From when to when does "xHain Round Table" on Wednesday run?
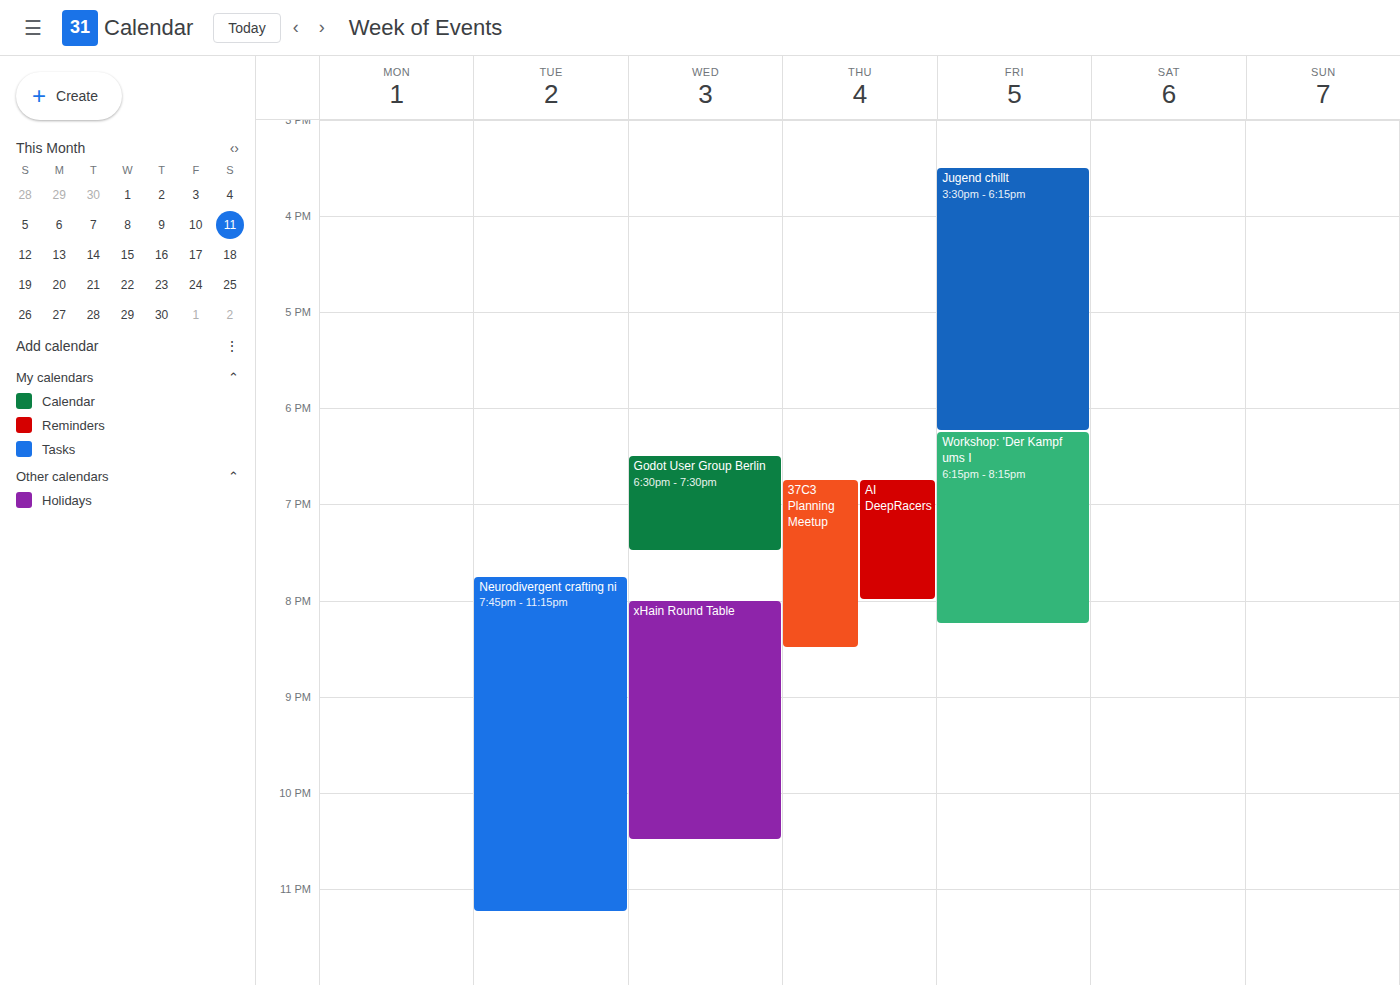
8:00 PM to 10:30 PM